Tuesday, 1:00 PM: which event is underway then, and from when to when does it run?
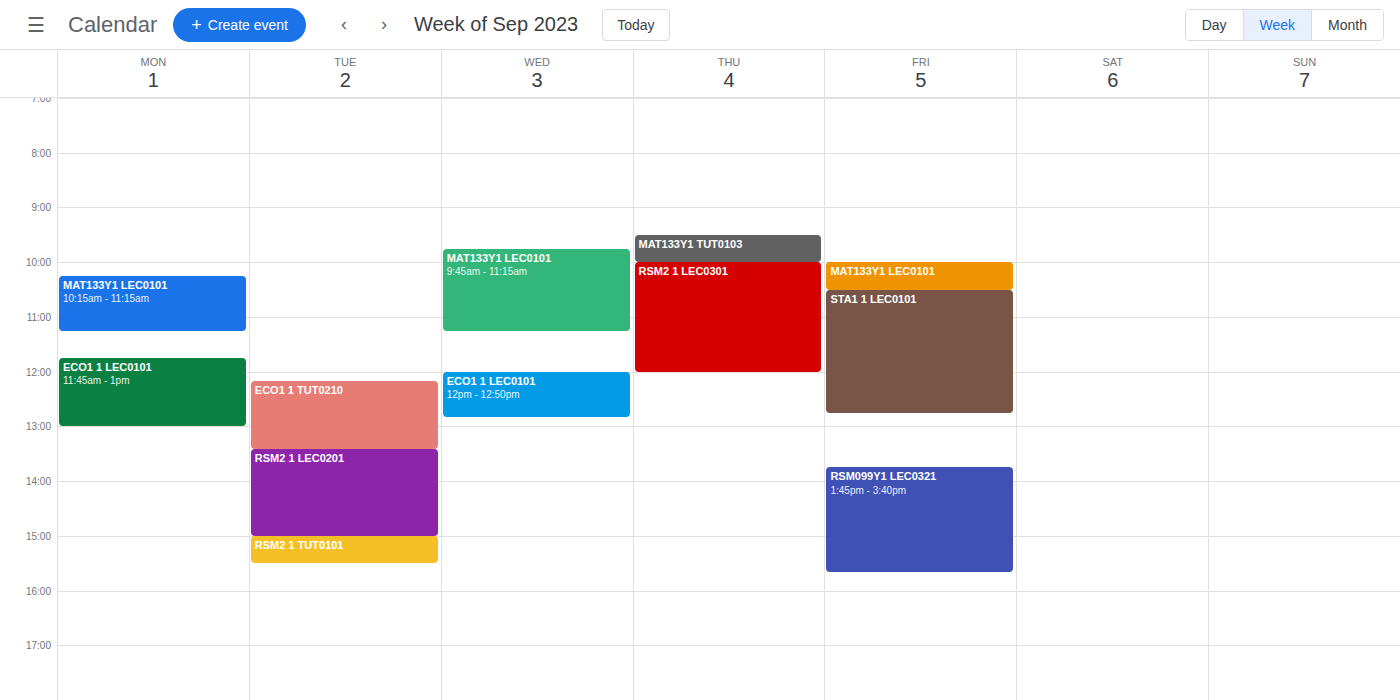
"ECO1 1 TUT0210", 12:10 PM to 1:25 PM